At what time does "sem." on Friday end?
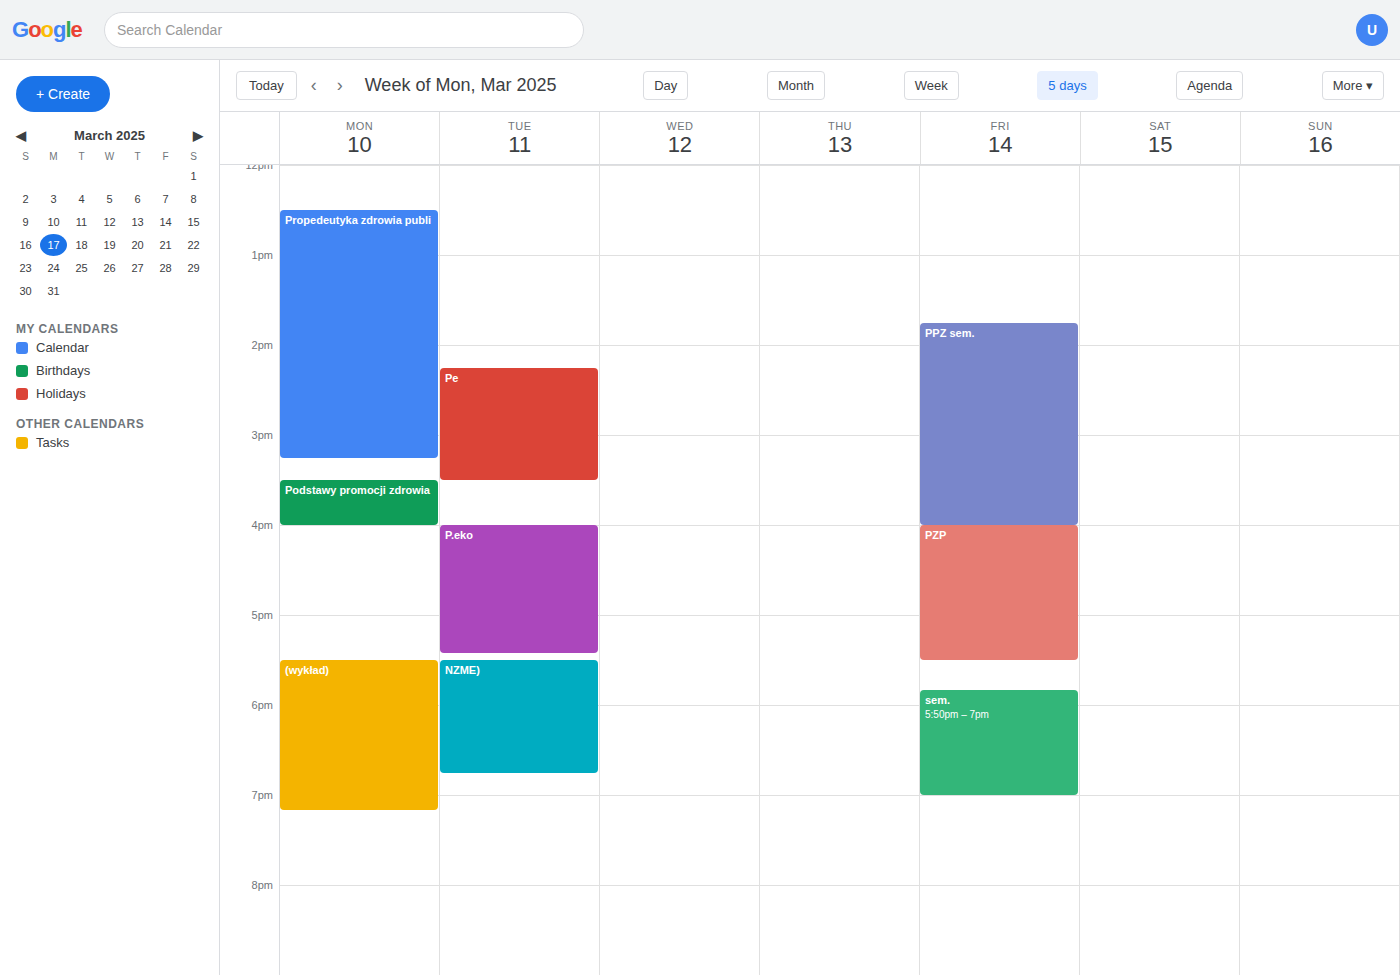
7:00 PM